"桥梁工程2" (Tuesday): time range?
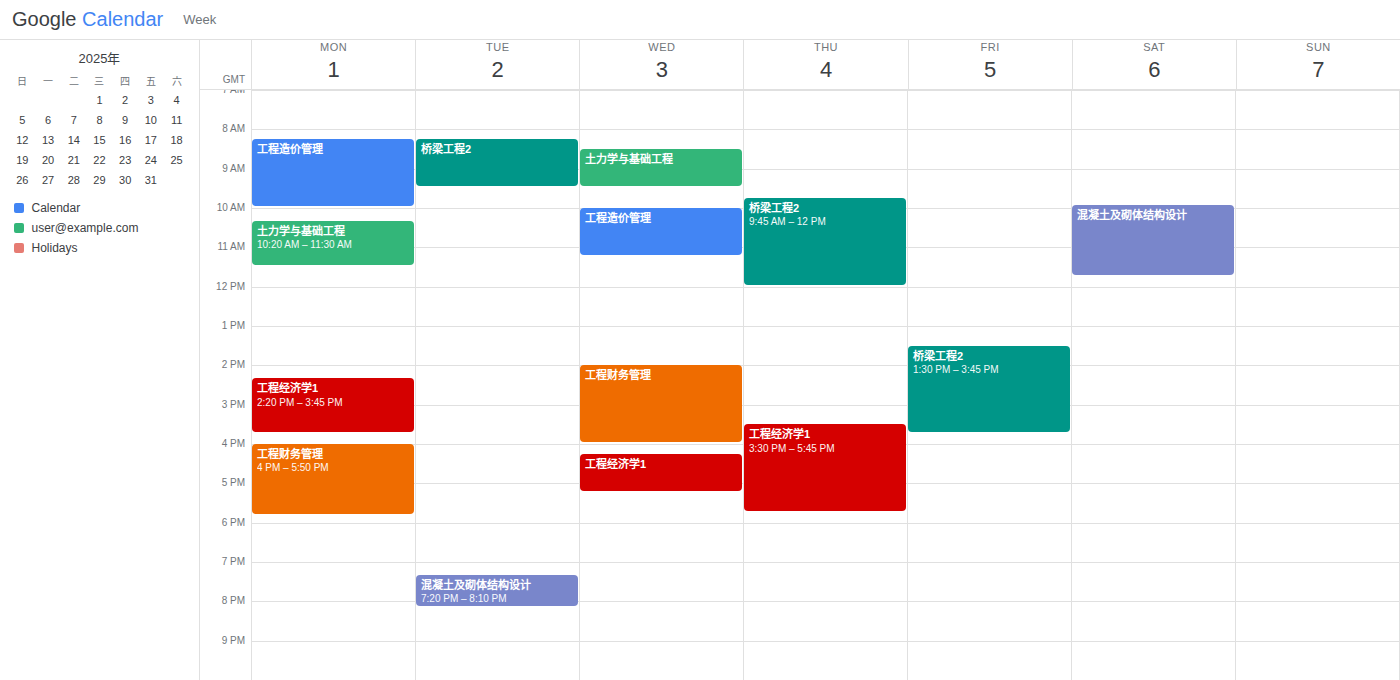
08:15 to 09:30